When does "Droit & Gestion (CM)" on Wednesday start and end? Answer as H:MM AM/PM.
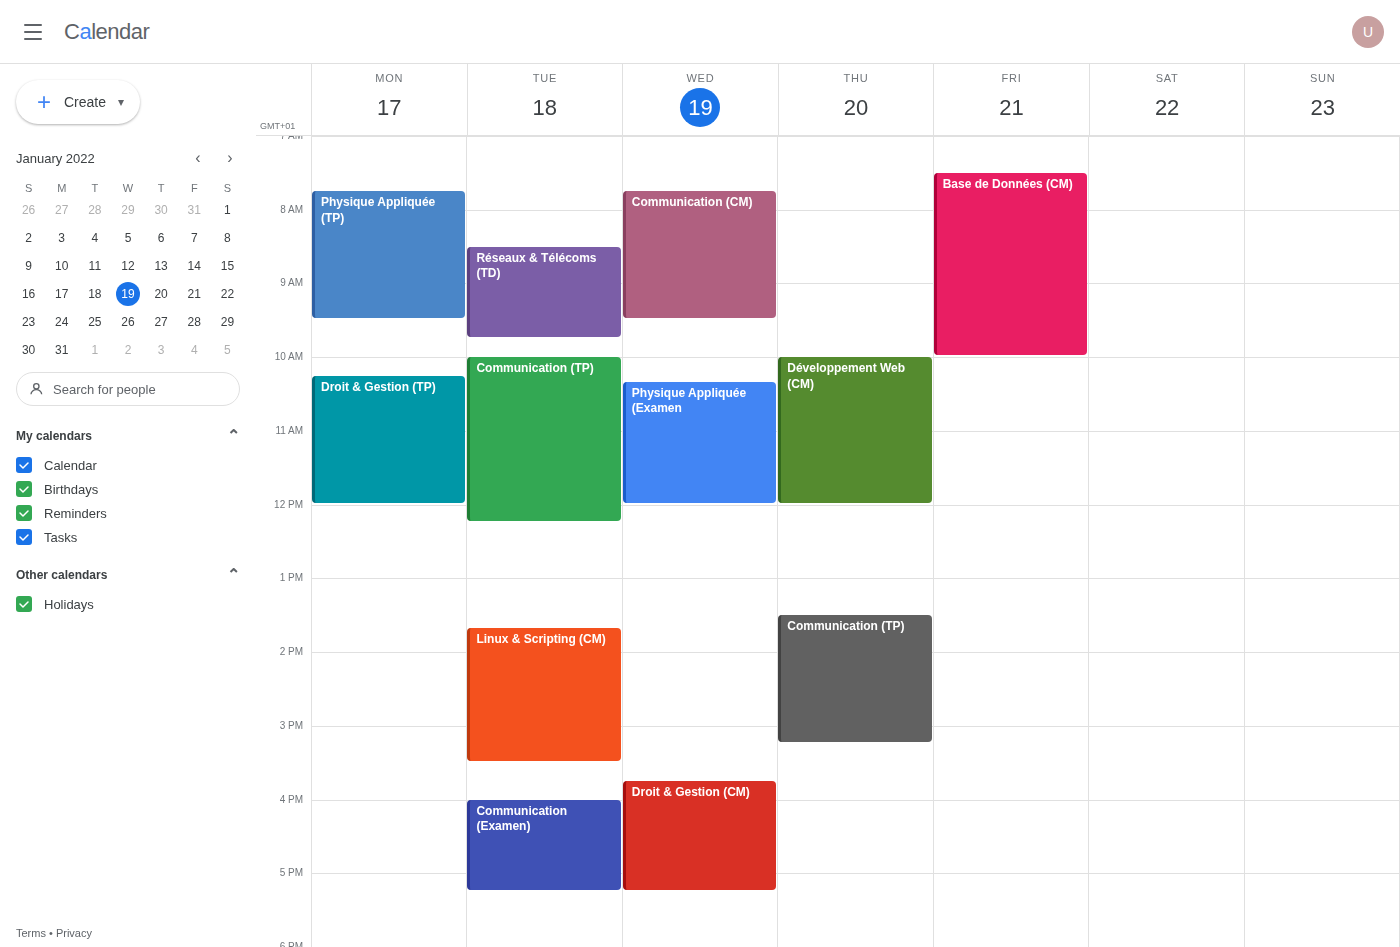
3:45 PM to 5:15 PM